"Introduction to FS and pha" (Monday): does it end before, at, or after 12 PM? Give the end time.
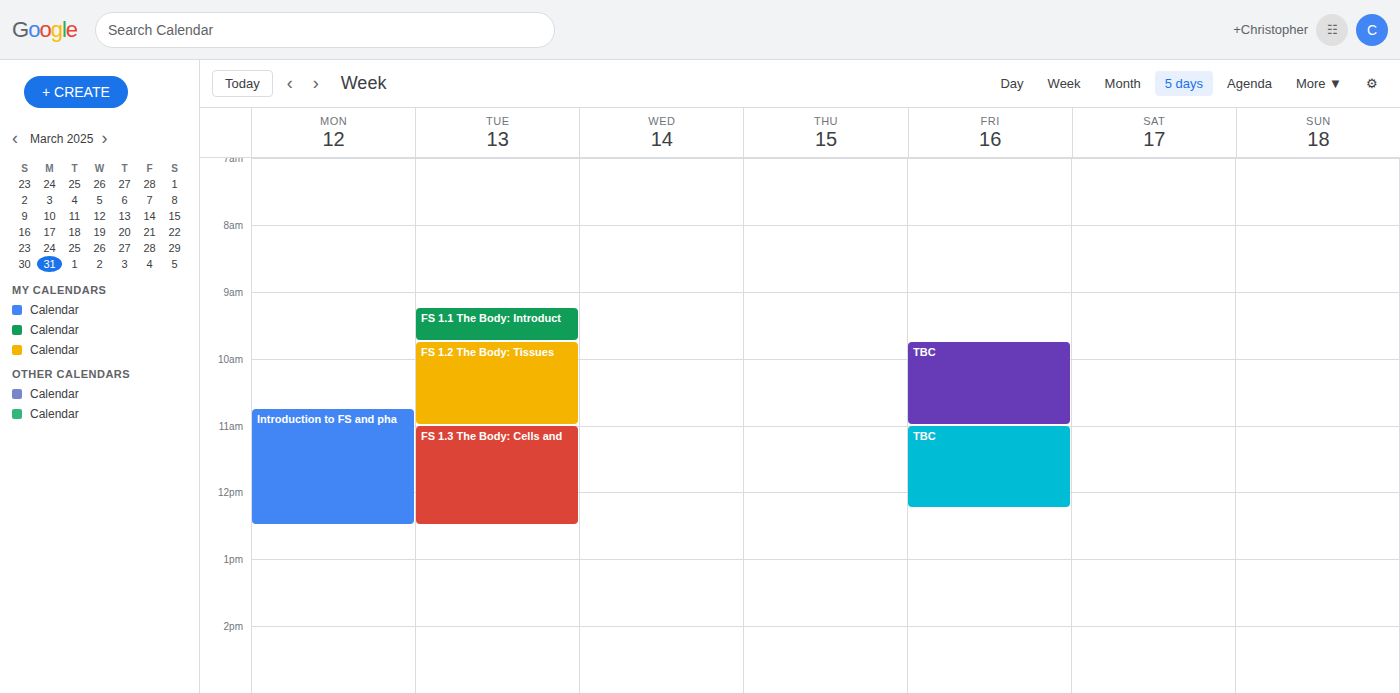
12:30 PM -- after 12 PM, 30 minutes below the 12 PM line.